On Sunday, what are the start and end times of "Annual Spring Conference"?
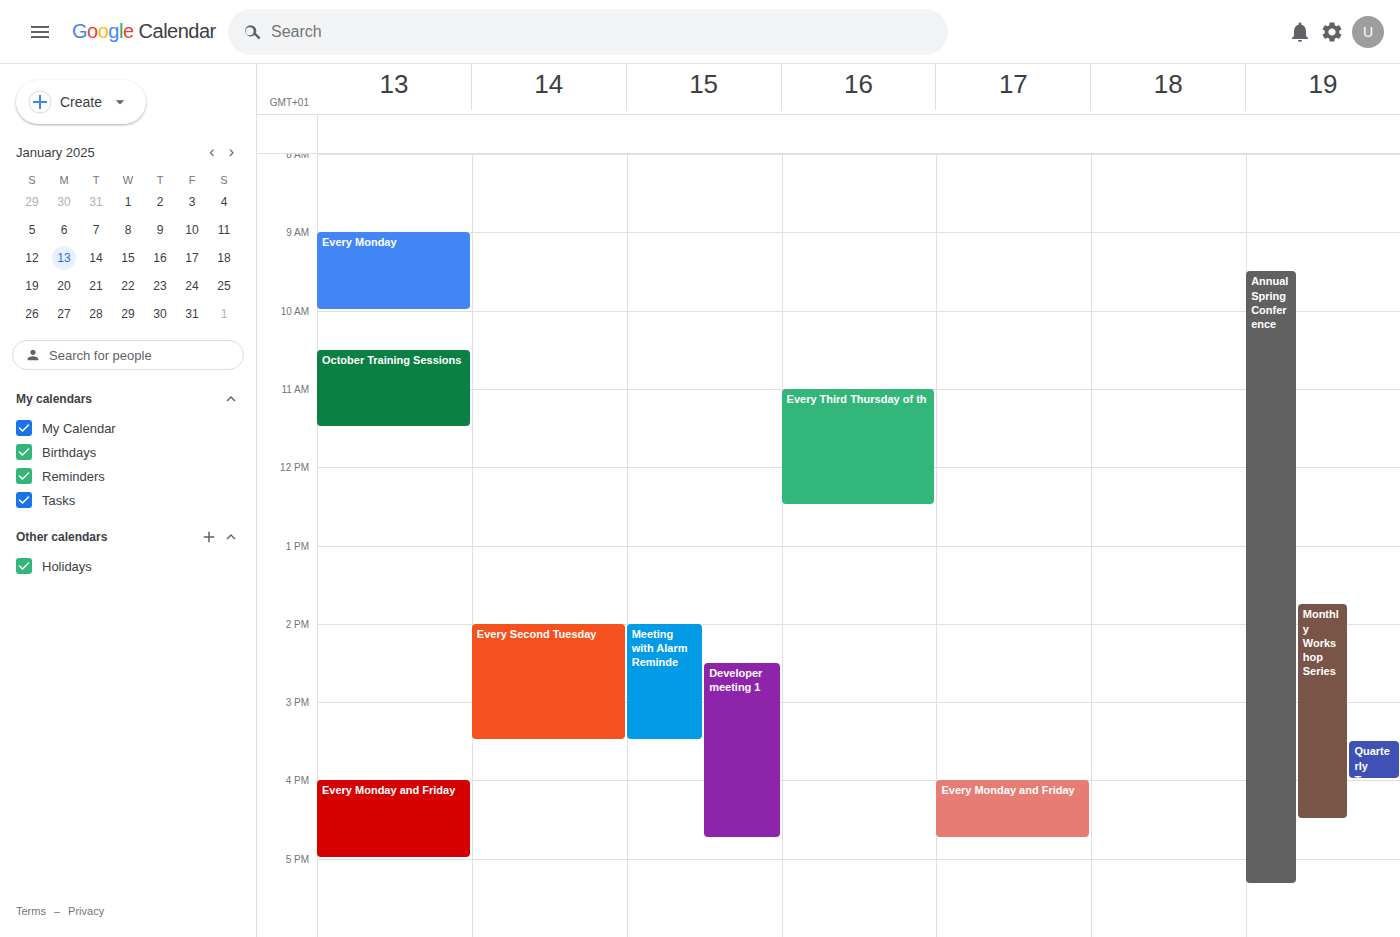
9:30 AM to 5:20 PM